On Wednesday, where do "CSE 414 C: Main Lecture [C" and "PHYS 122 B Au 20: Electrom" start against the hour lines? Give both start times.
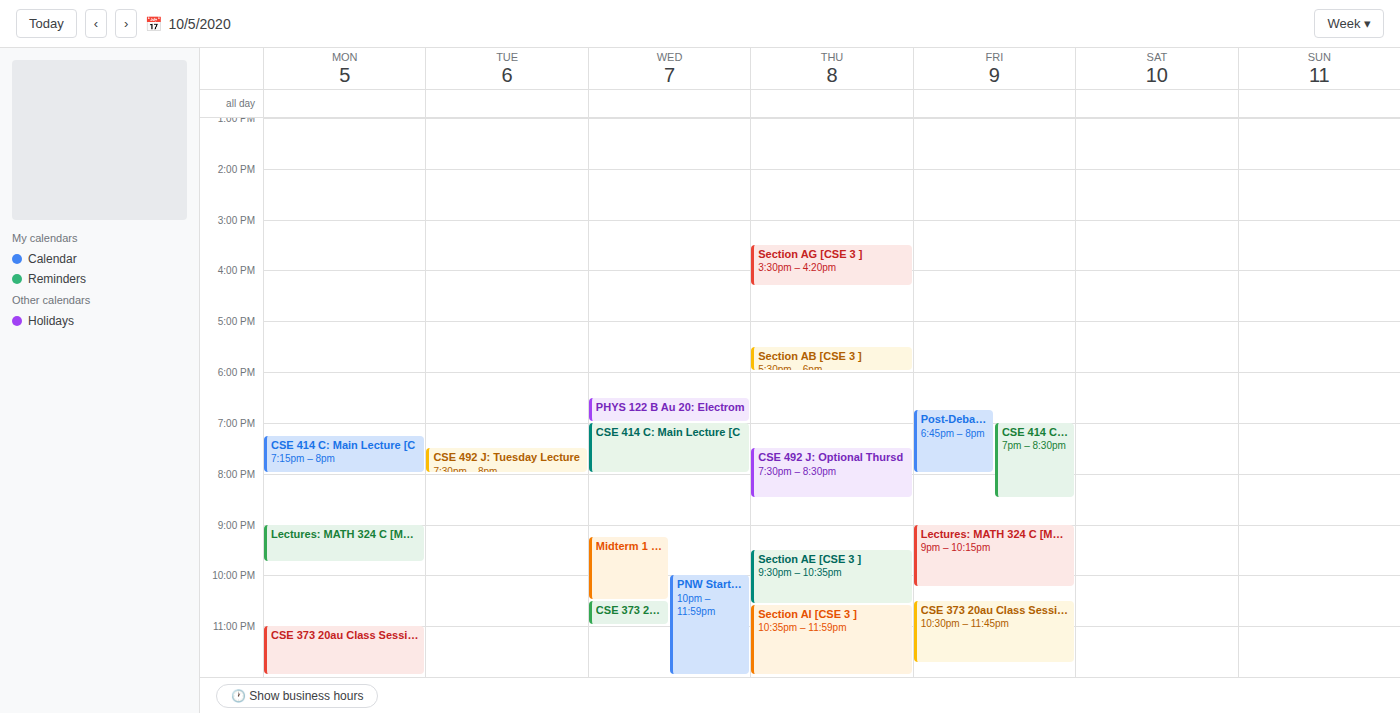
"CSE 414 C: Main Lecture [C": 7:00 PM, exactly on the 7 PM line. "PHYS 122 B Au 20: Electrom": 6:30 PM, halfway between the 6 PM and 7 PM lines.